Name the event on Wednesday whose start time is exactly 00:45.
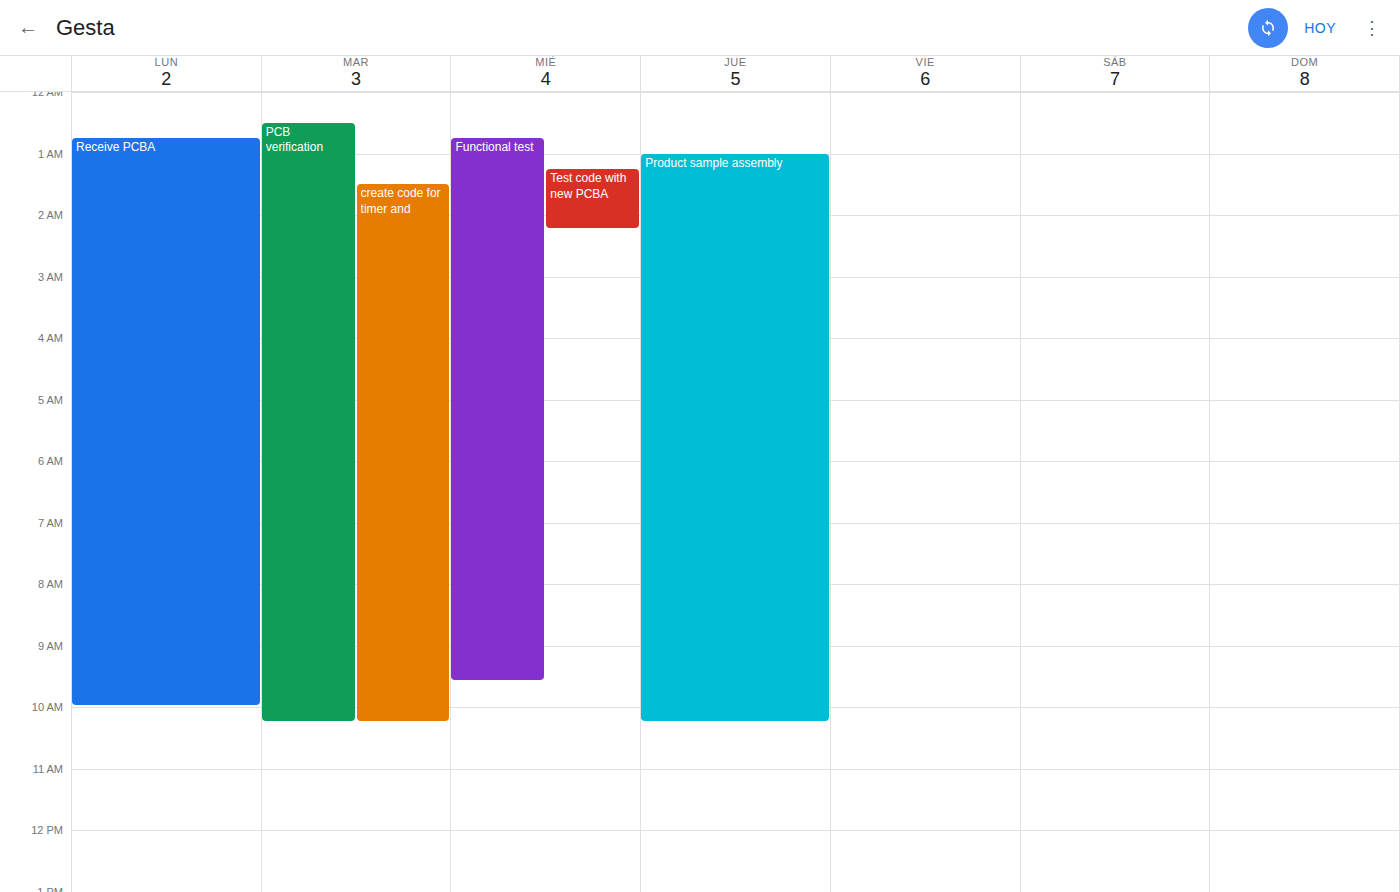
"Functional test"